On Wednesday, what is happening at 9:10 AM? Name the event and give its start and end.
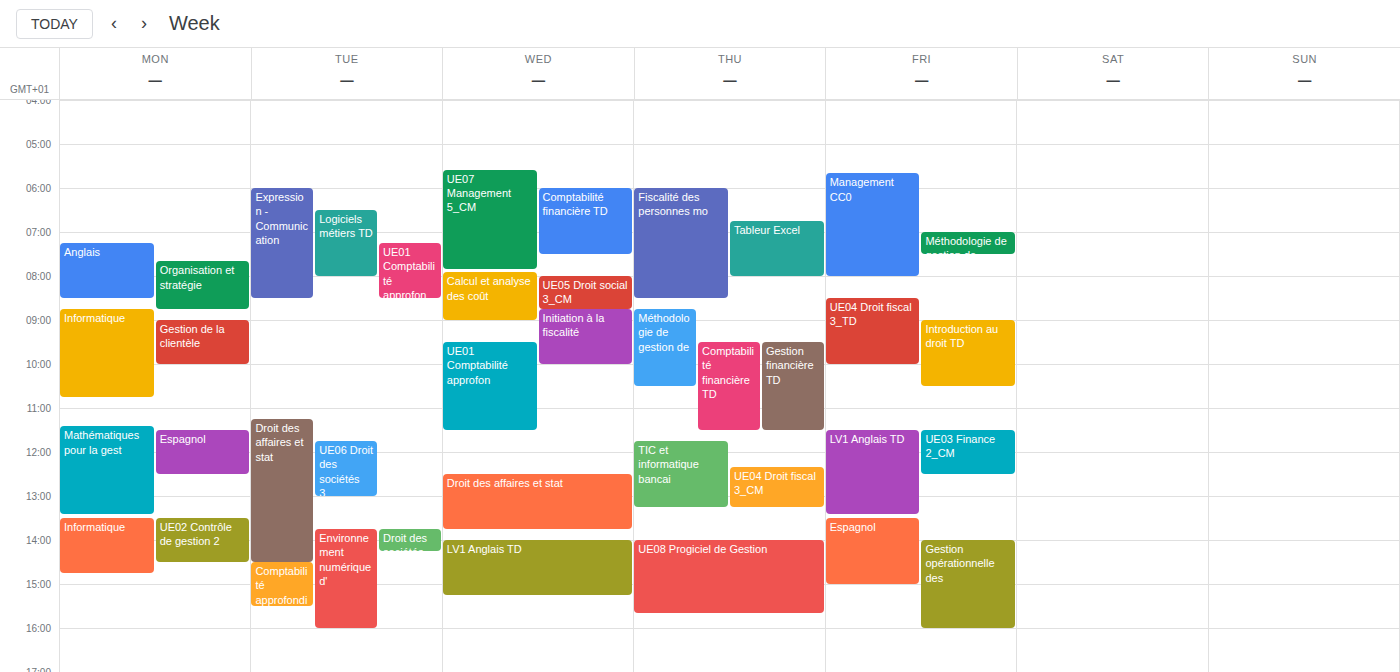
"Initiation à la fiscalité", 8:45 AM to 10:00 AM